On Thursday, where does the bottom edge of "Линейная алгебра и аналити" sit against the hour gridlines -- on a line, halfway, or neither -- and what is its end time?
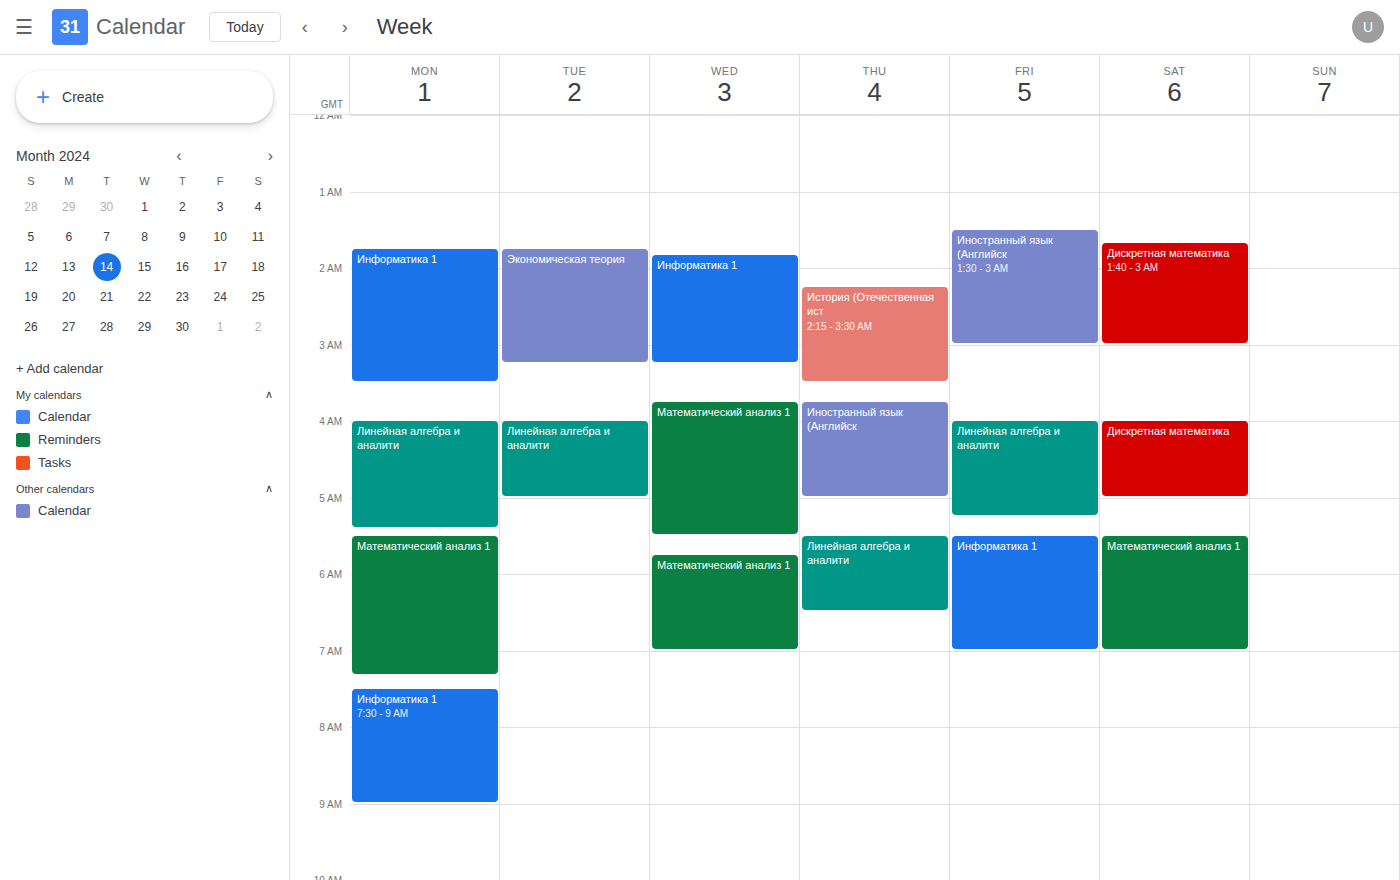
6:30 AM -- halfway between the 6 AM and 7 AM lines.